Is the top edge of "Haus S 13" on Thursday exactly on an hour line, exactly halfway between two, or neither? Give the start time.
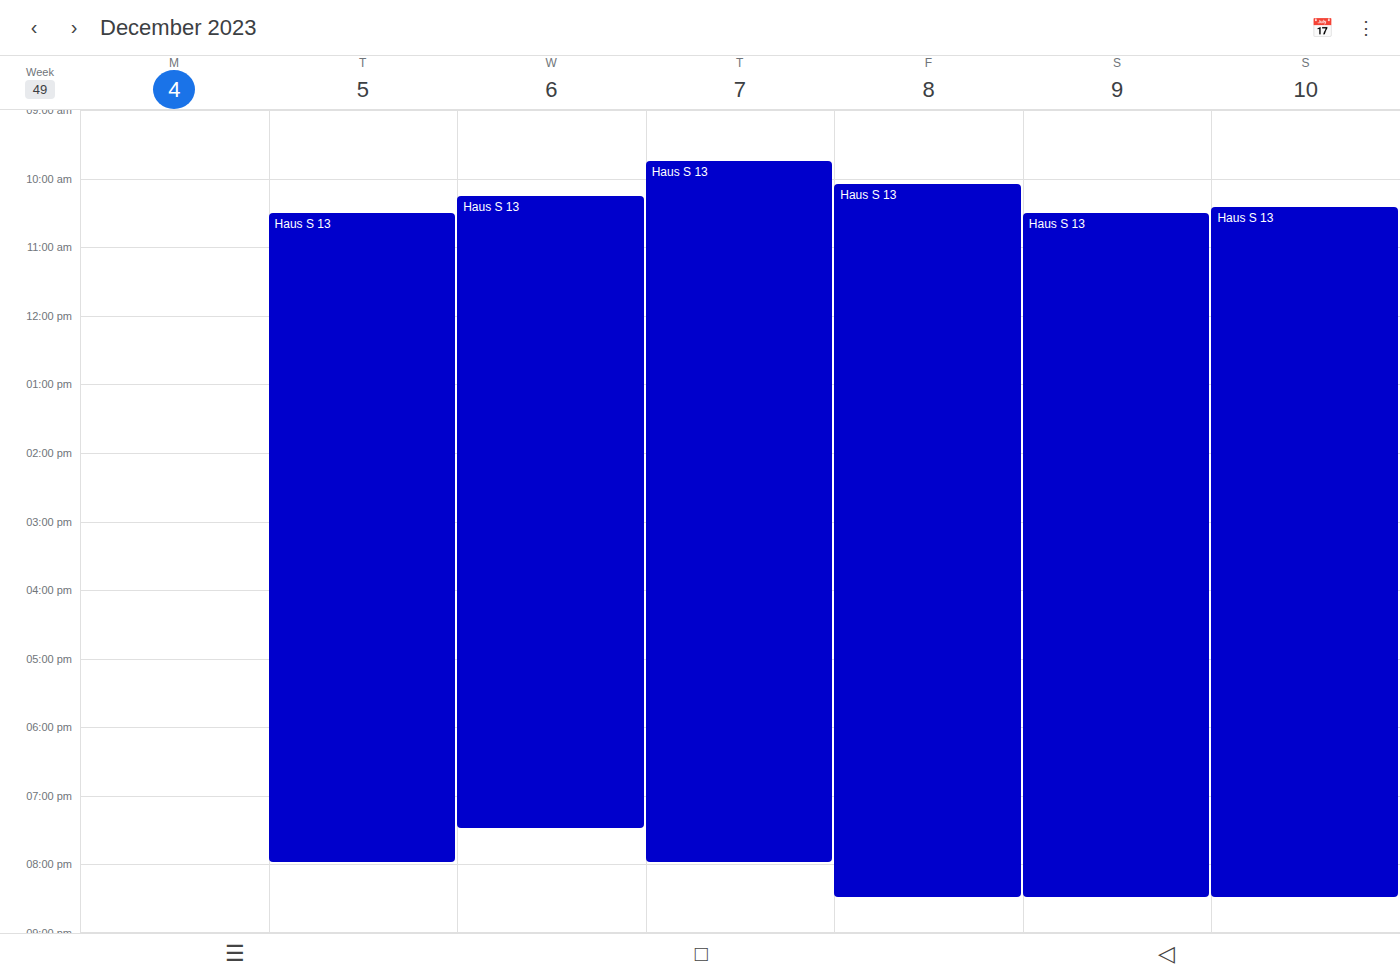
9:45 AM -- neither: three quarters of the way from the 9 AM line to the 10 AM line.